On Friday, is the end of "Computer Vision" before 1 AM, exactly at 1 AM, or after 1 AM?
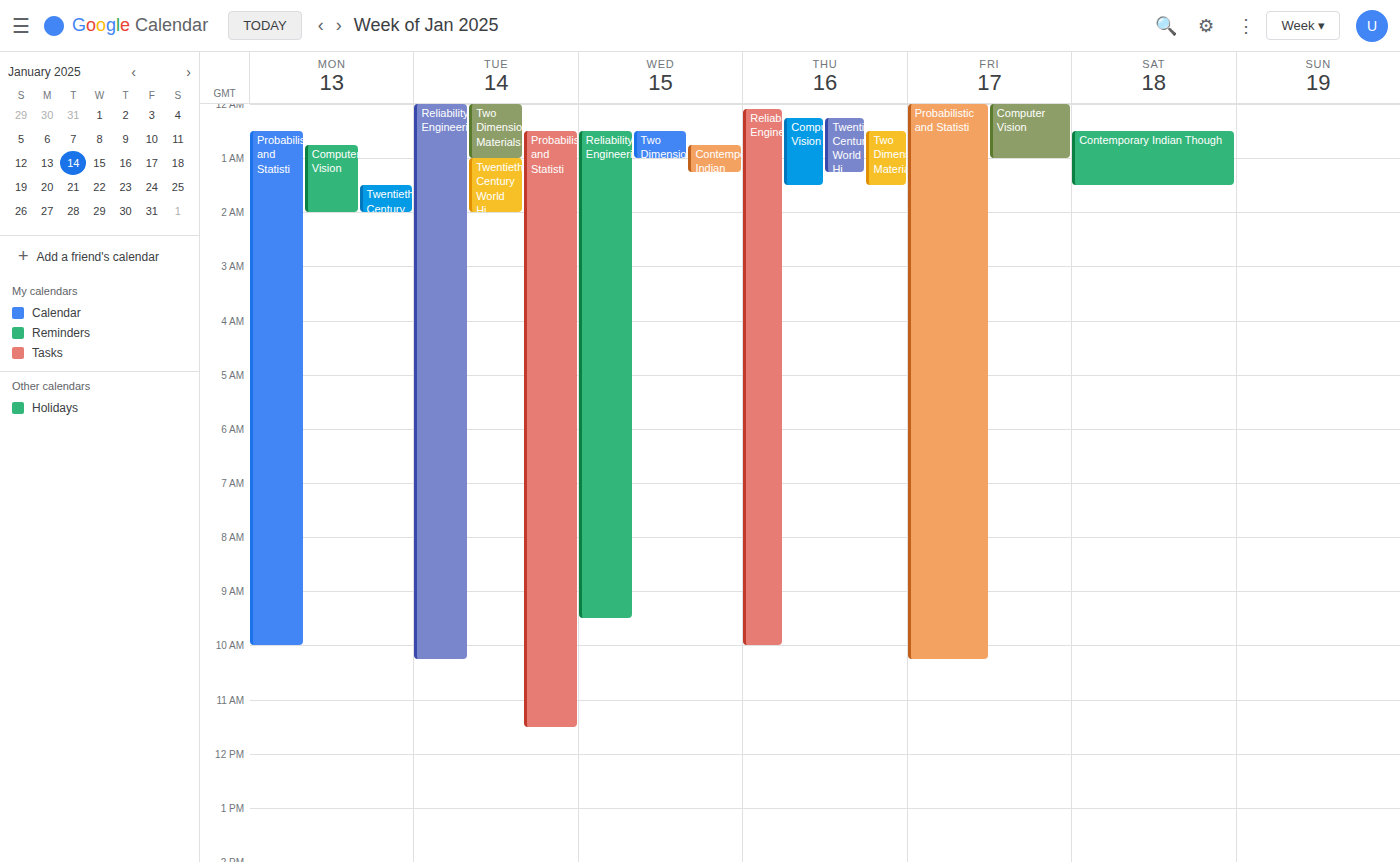
1:00 AM -- exactly at 1 AM, on the 1 AM line.